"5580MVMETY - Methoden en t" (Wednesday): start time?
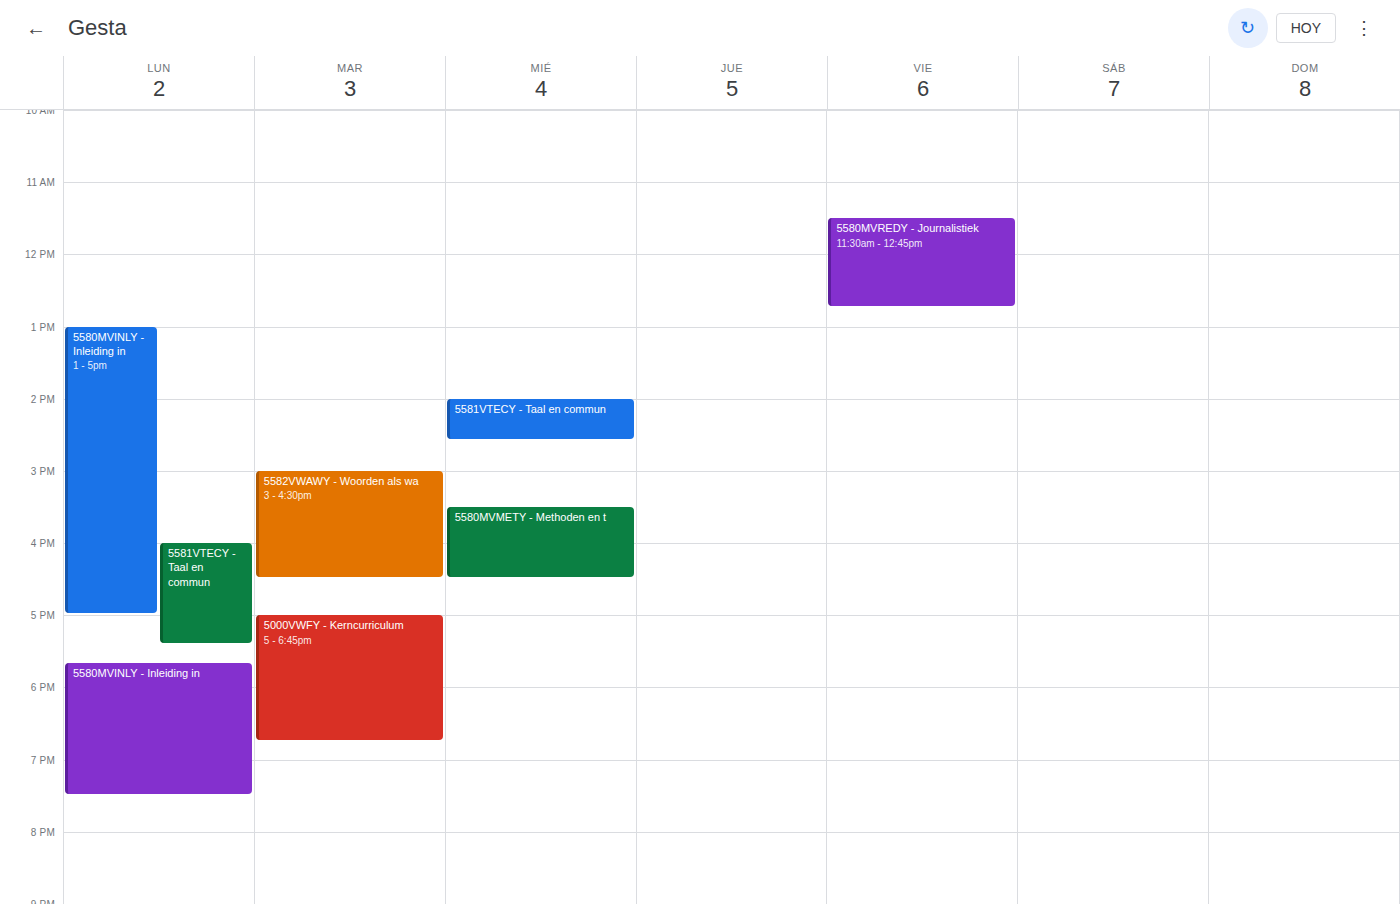
3:30 PM